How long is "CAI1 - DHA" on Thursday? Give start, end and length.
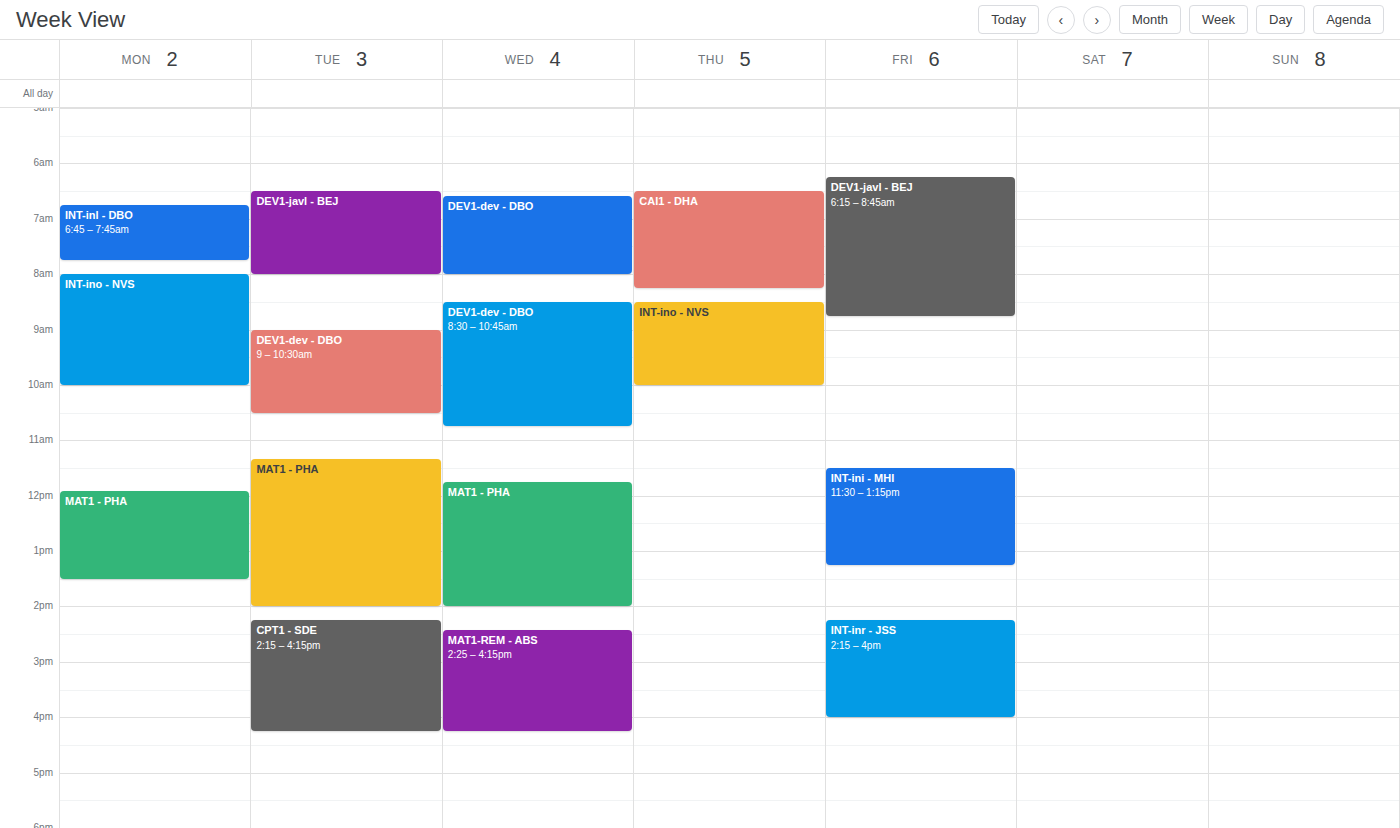
6:30 AM to 8:15 AM, 1 hour 45 minutes